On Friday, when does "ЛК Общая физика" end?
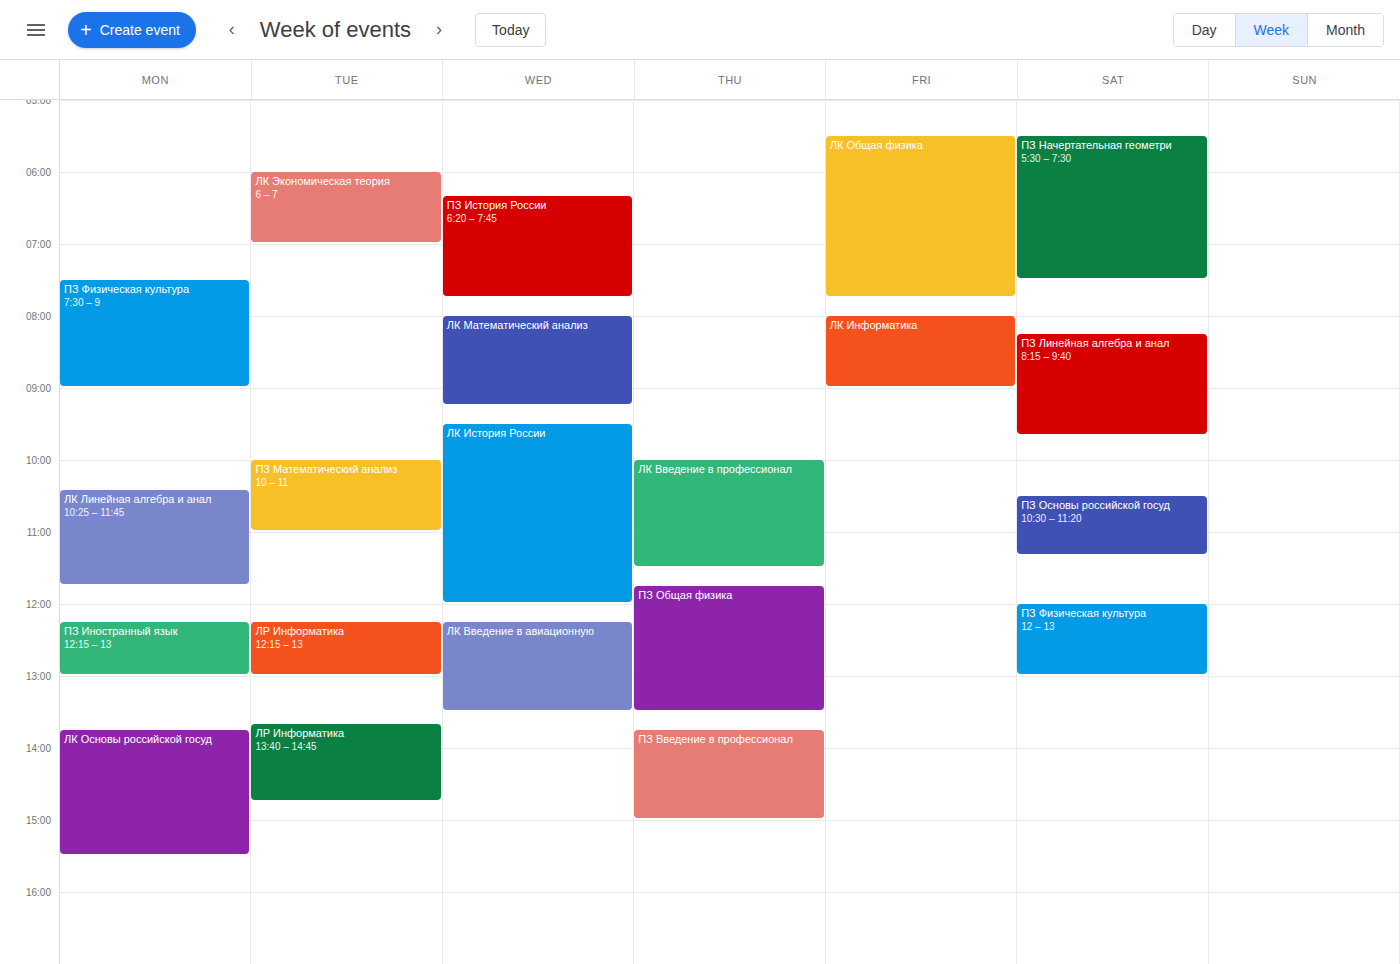
7:45 AM